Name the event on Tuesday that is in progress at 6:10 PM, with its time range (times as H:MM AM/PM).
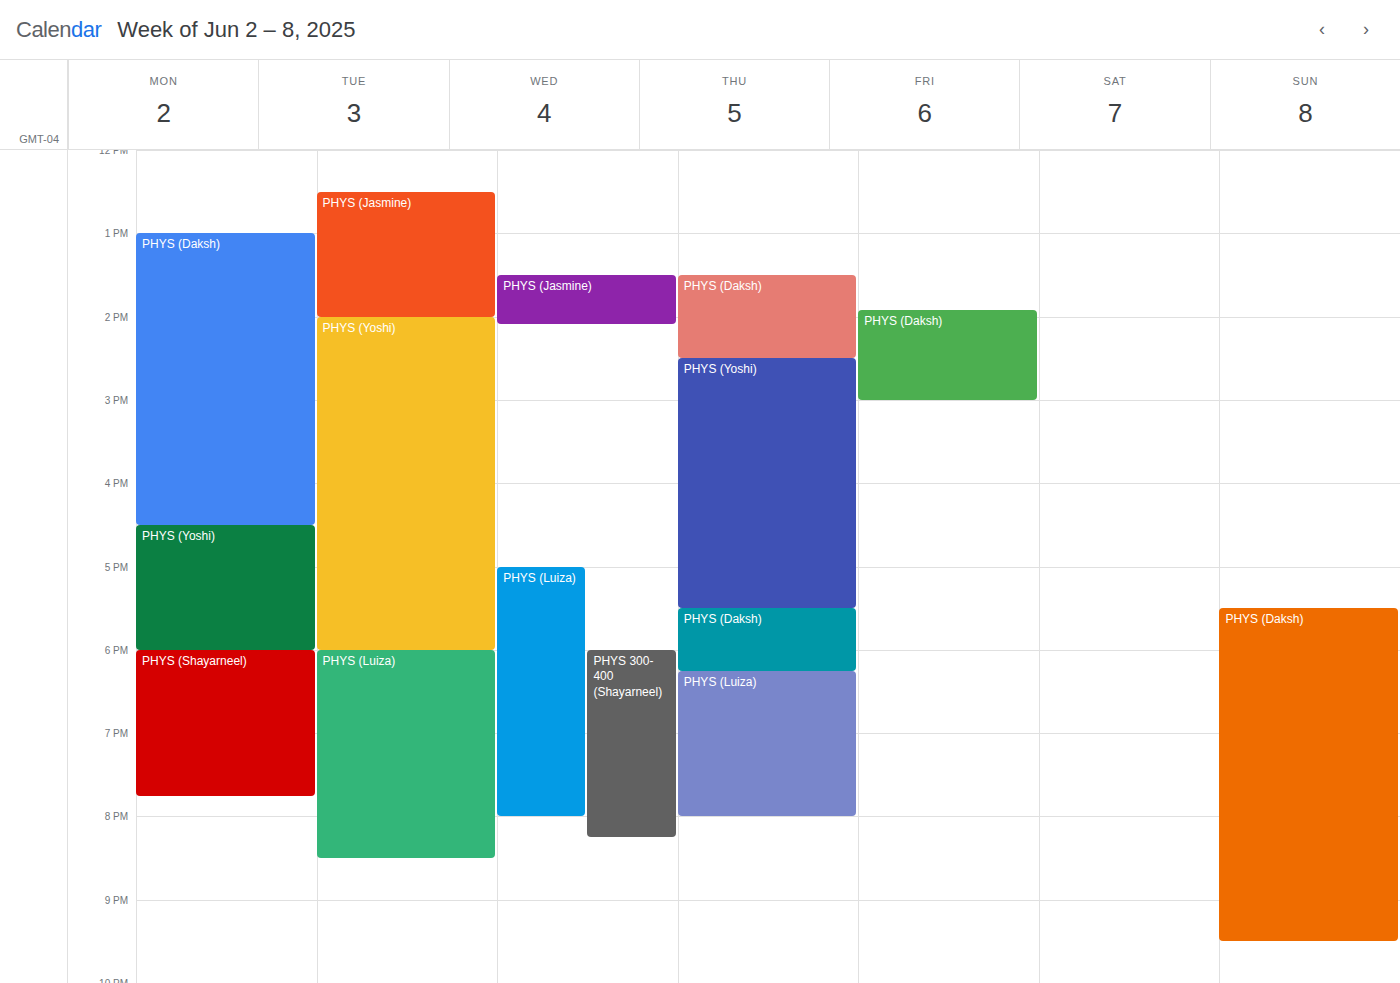
"PHYS (Luiza)", 6:00 PM to 8:30 PM